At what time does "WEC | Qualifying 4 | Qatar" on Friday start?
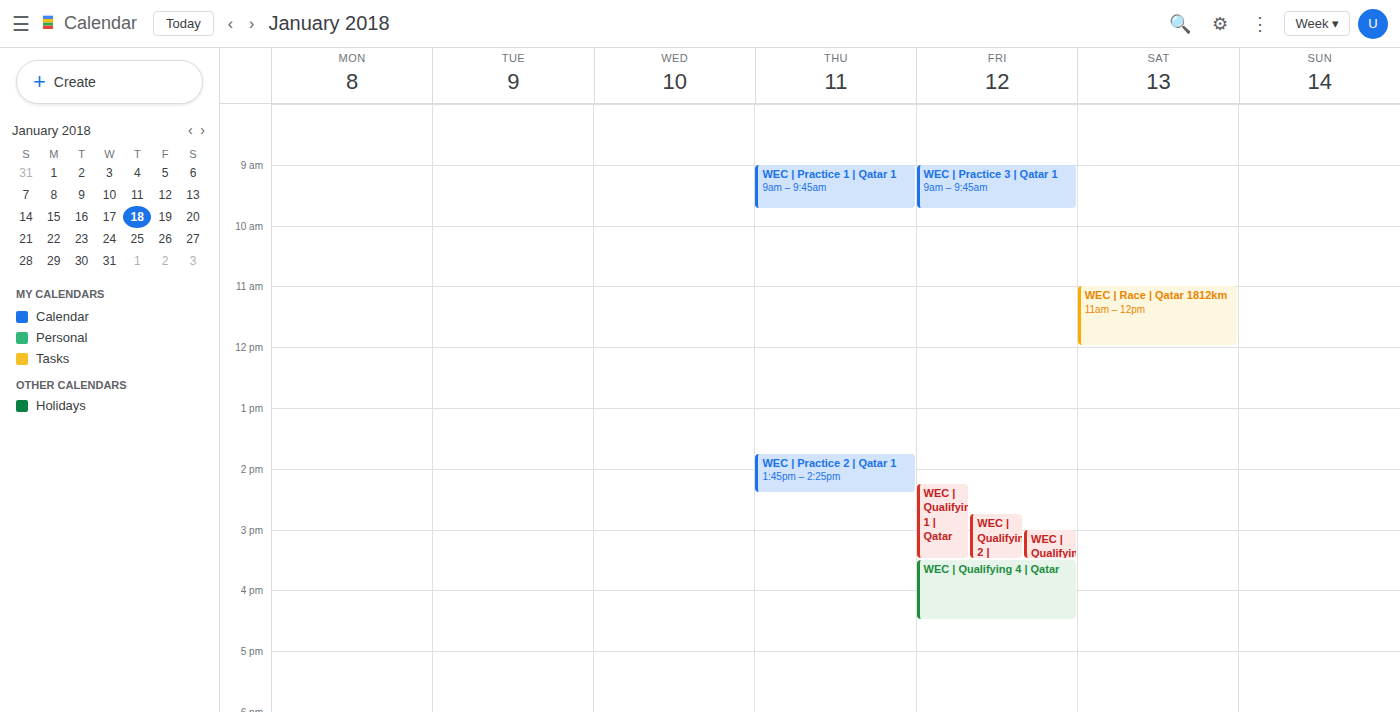
3:30 PM